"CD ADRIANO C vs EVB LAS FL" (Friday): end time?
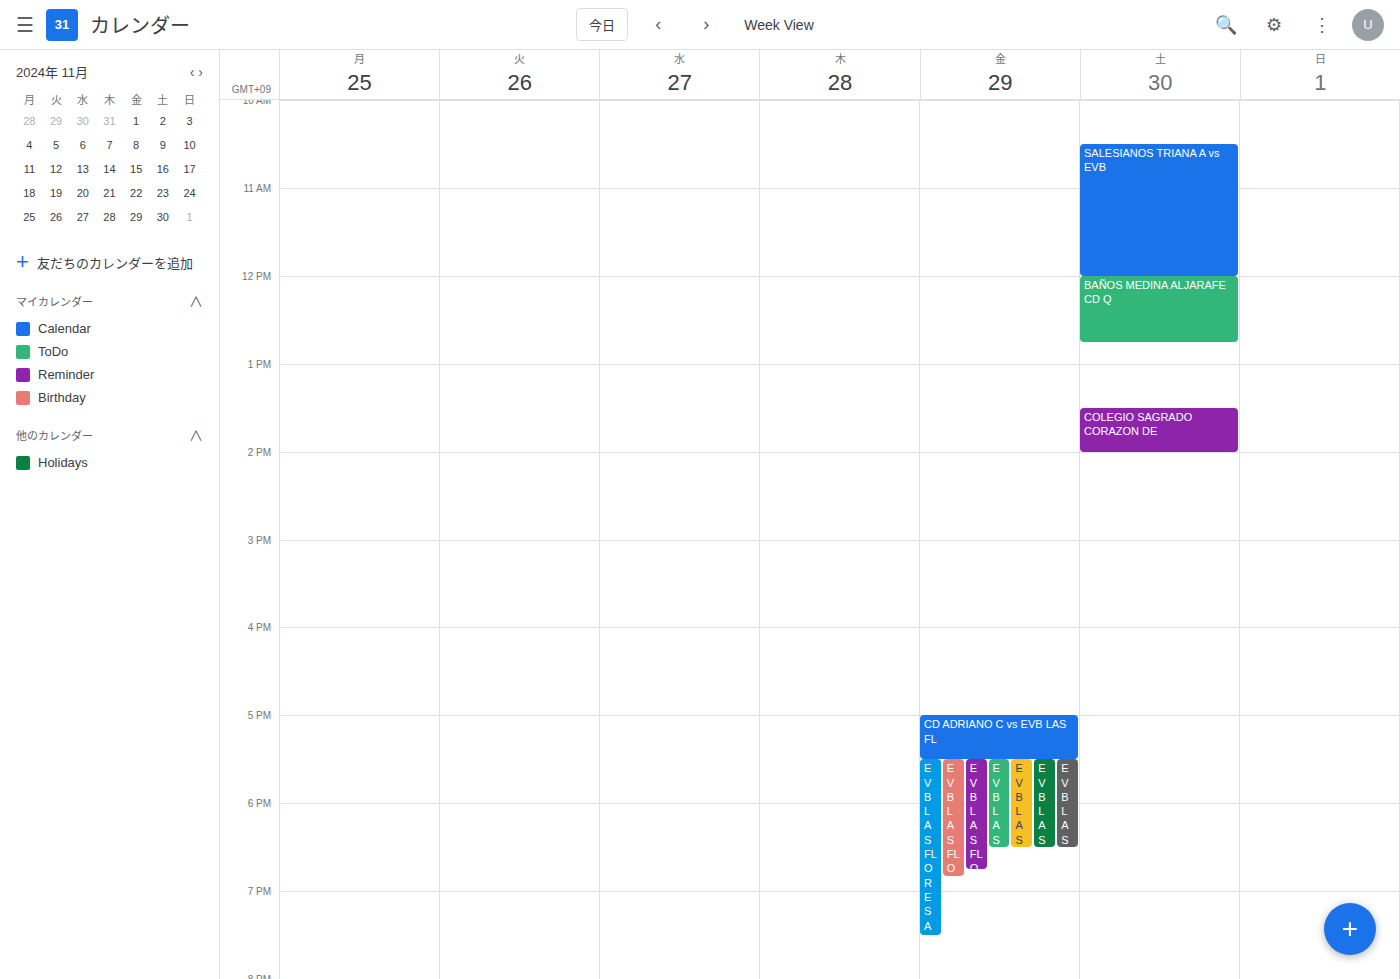
17:30